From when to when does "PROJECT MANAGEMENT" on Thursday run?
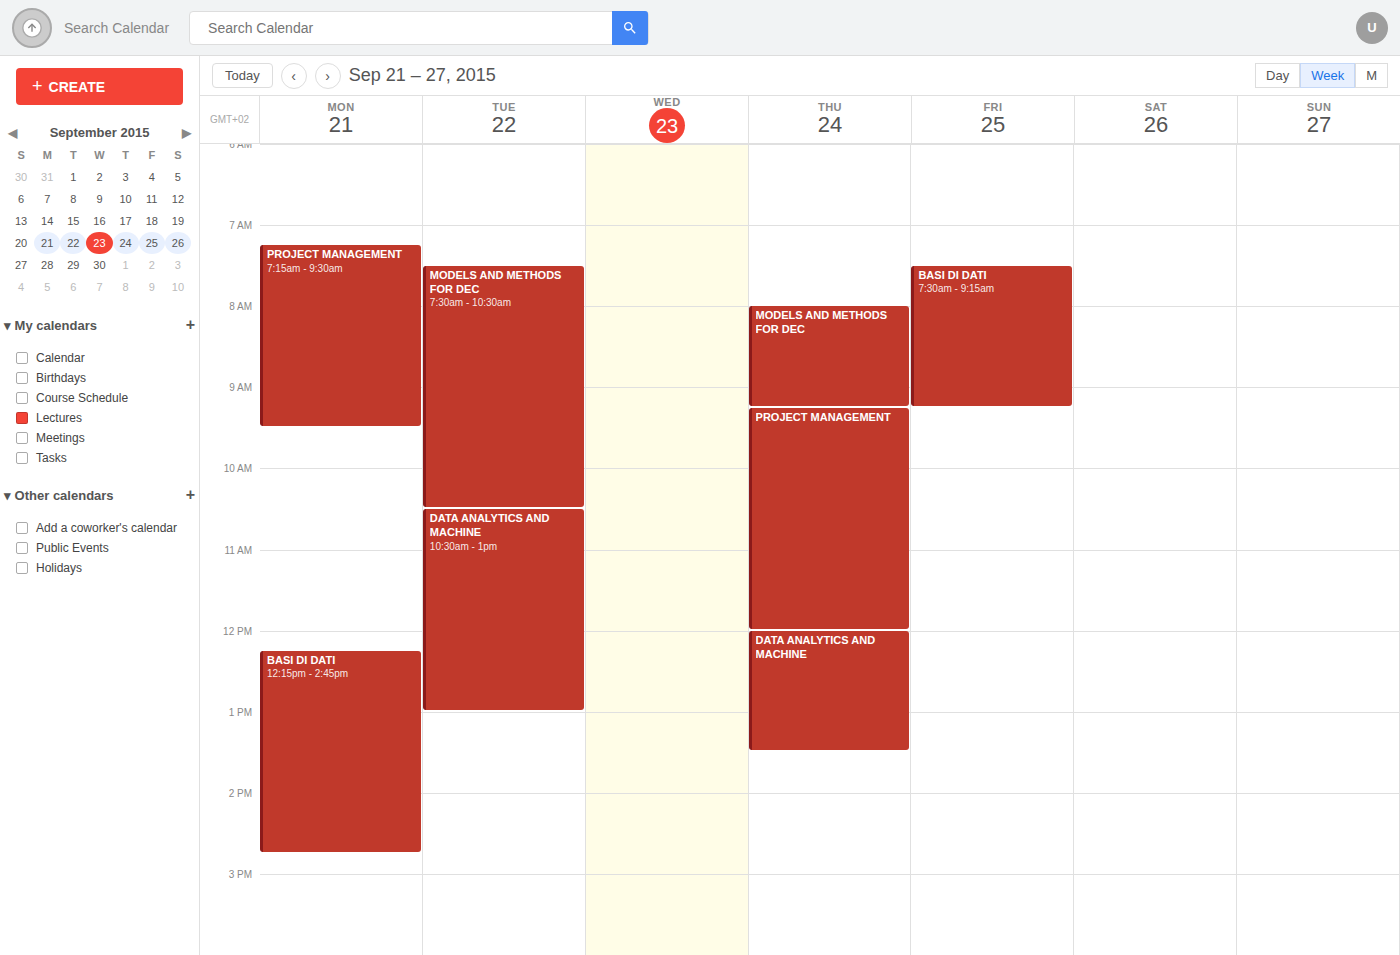
9:15 AM to 12:00 PM